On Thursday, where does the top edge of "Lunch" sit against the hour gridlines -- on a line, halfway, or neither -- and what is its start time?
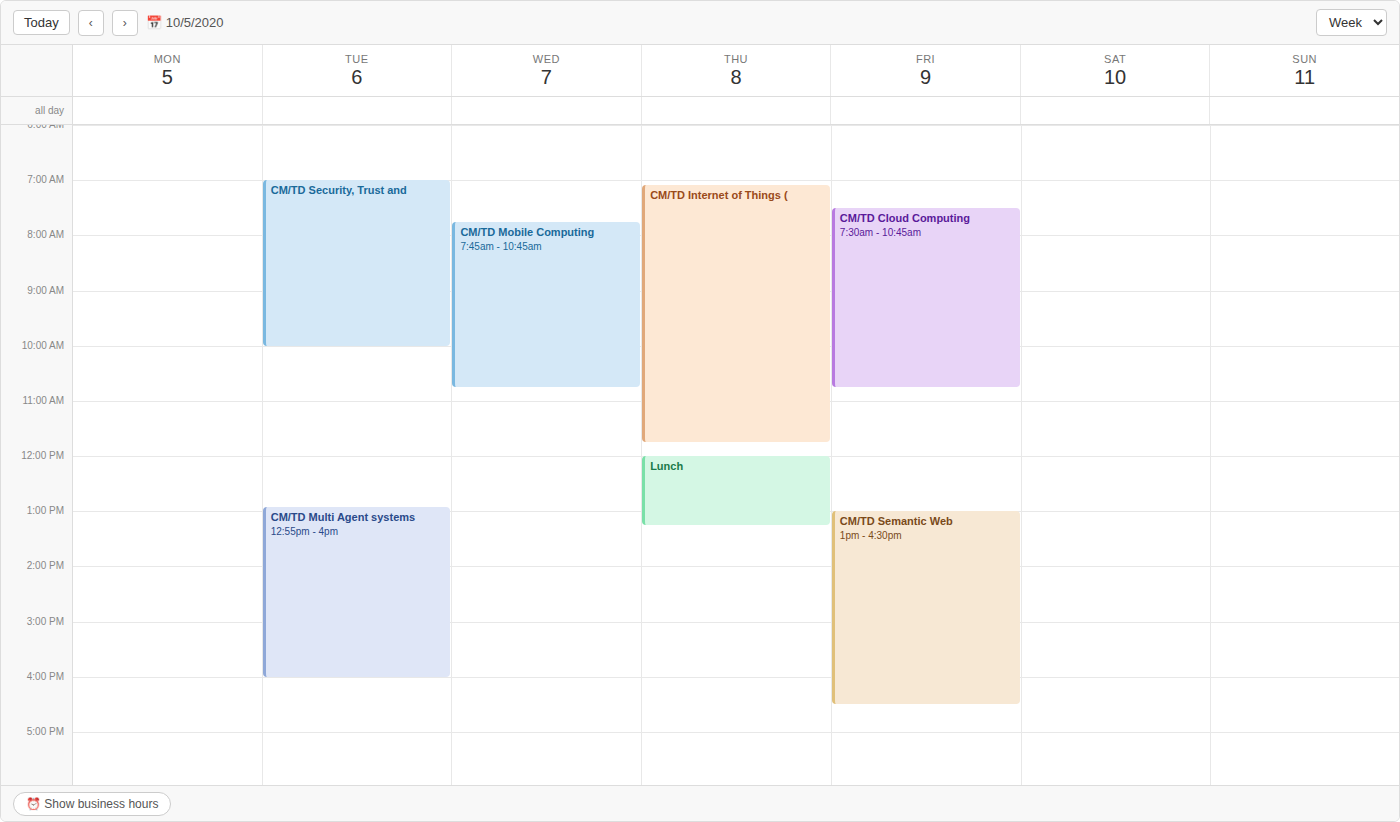
12:00 PM -- exactly on the 12 PM line.